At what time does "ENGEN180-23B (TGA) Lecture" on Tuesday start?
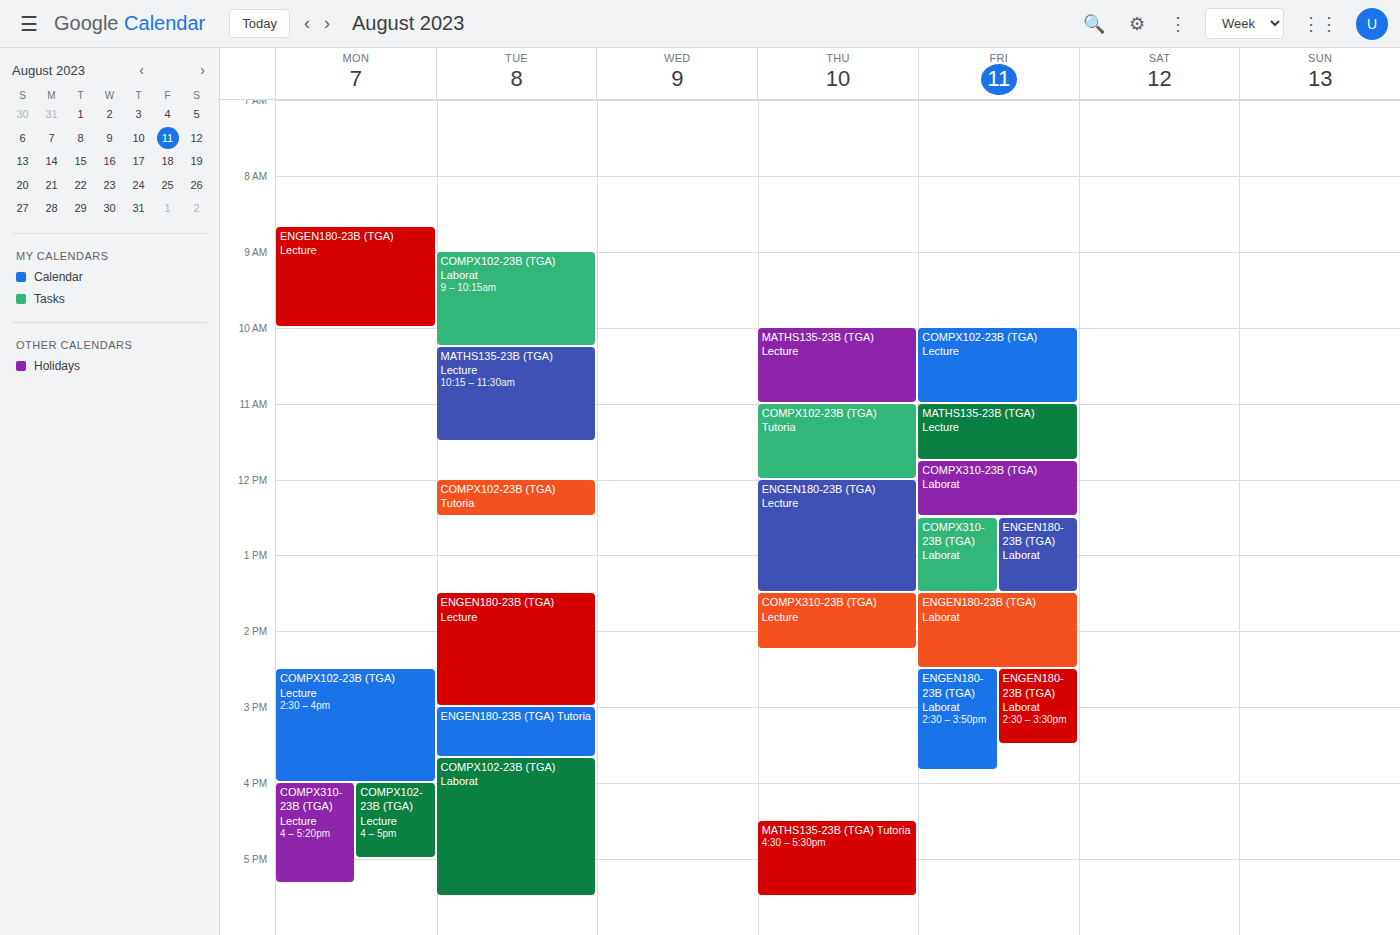
1:30 PM